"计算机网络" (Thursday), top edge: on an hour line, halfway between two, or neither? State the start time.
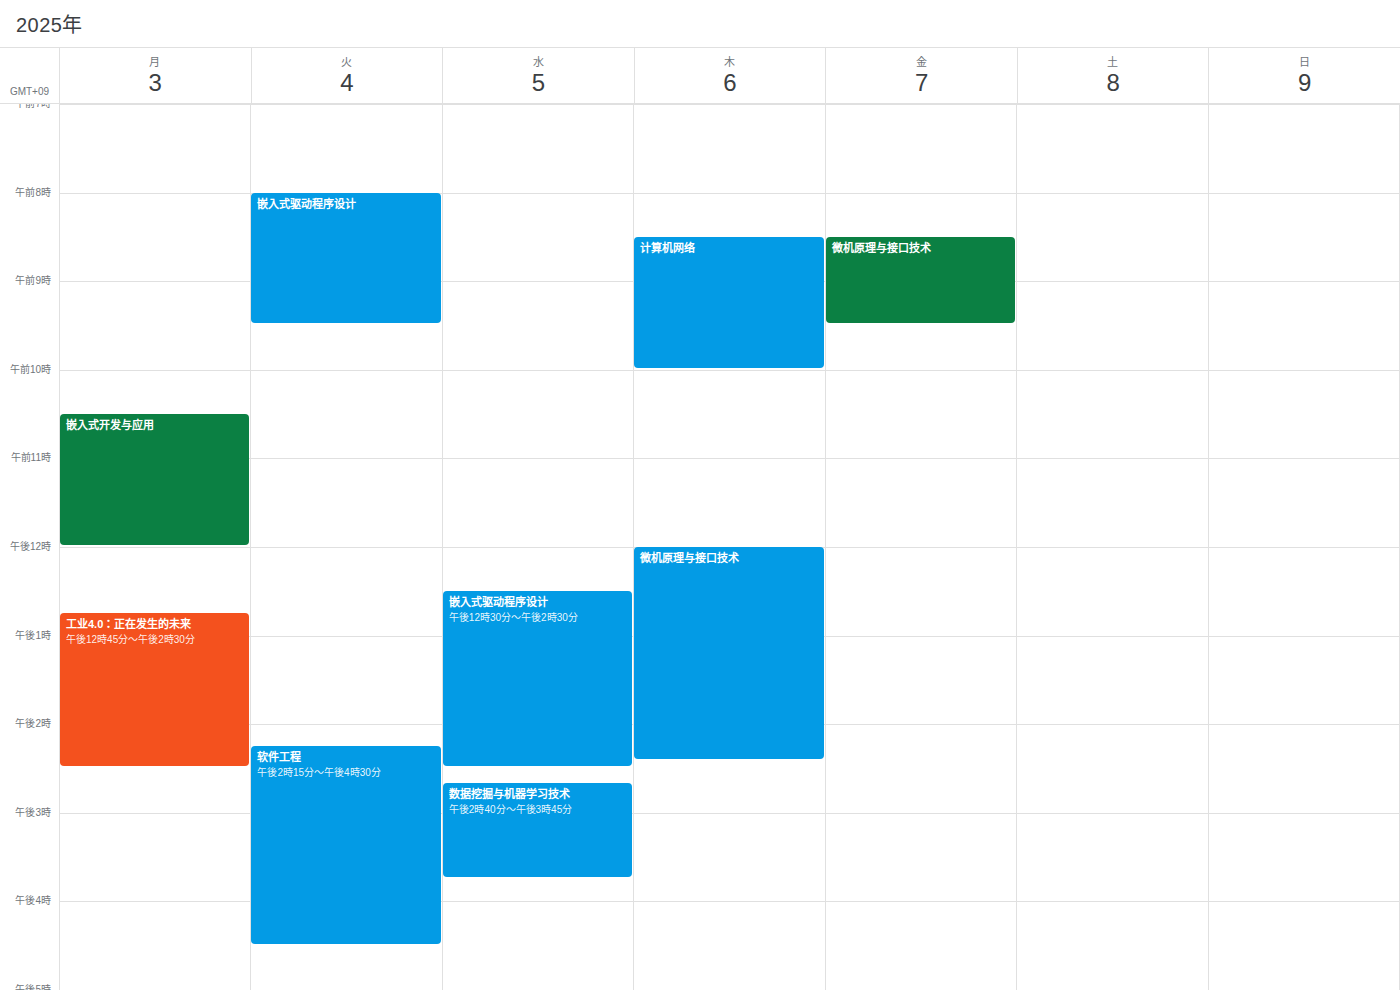
8:30 AM -- halfway between the 8 AM and 9 AM lines.